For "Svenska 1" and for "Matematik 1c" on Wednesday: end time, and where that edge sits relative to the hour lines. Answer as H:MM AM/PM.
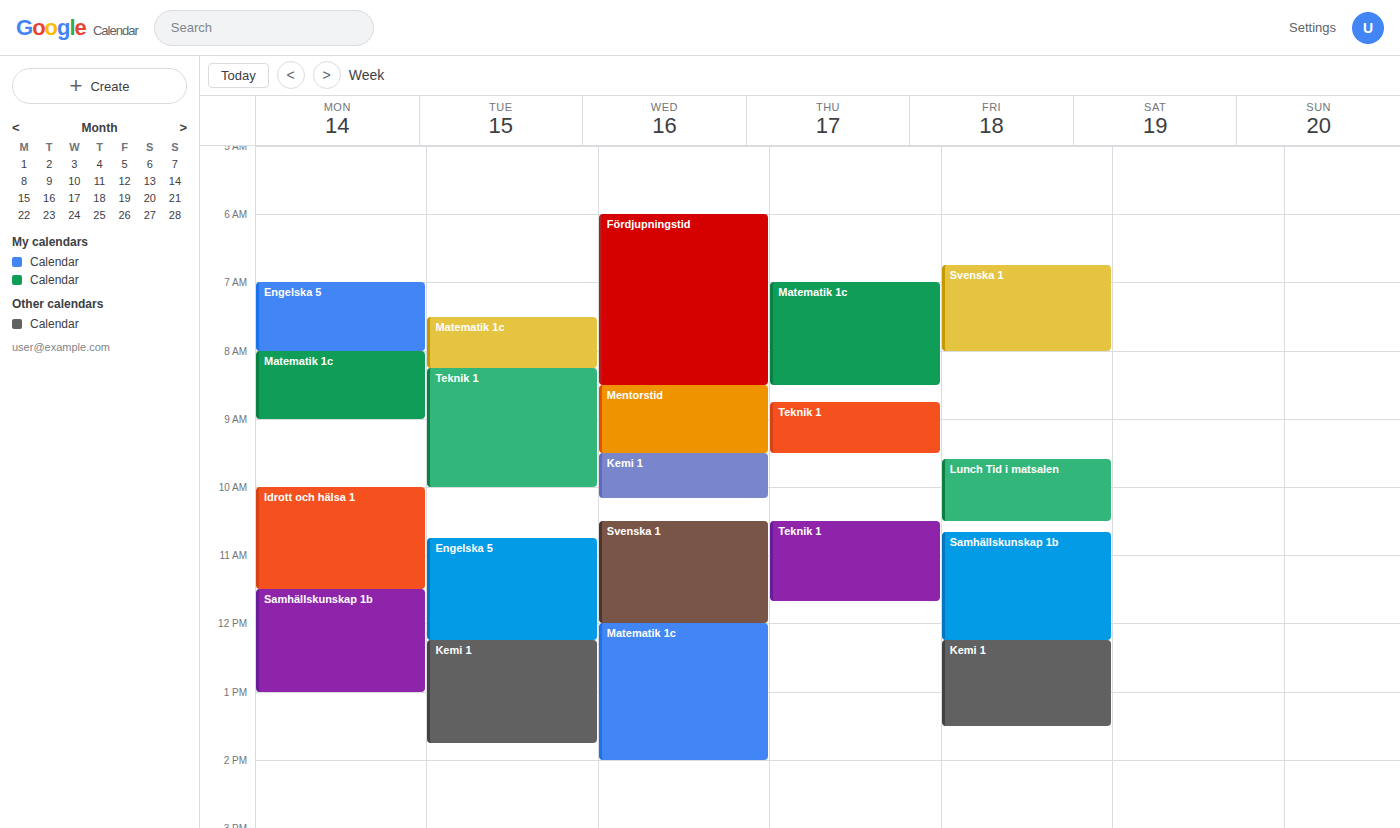
"Svenska 1": 12:00 PM, exactly on the 12 PM line. "Matematik 1c": 2:00 PM, exactly on the 2 PM line.